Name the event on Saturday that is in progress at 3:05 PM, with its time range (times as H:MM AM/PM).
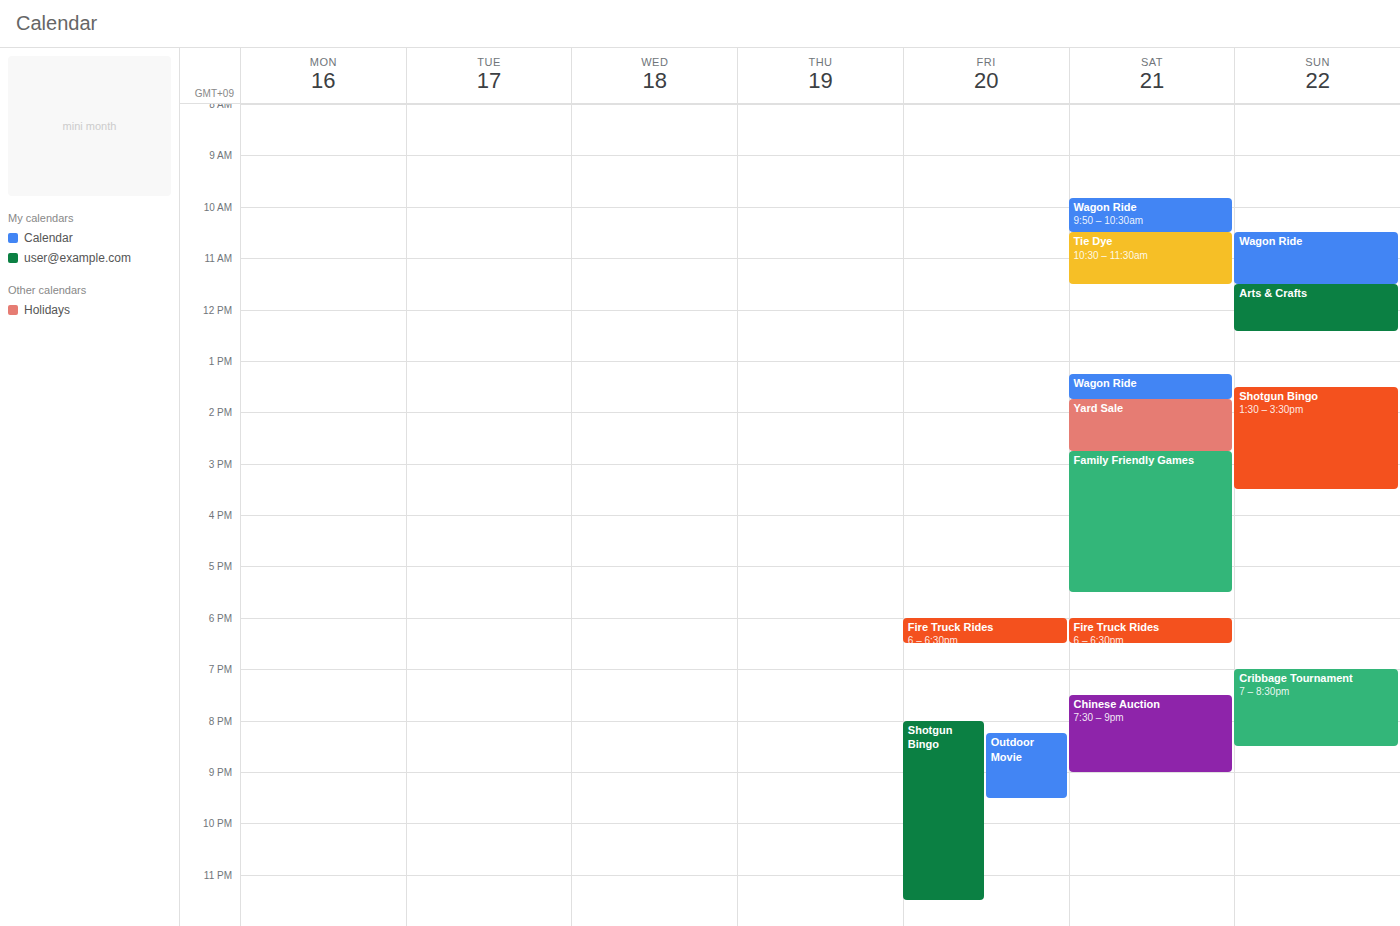
"Family Friendly Games", 2:45 PM to 5:30 PM